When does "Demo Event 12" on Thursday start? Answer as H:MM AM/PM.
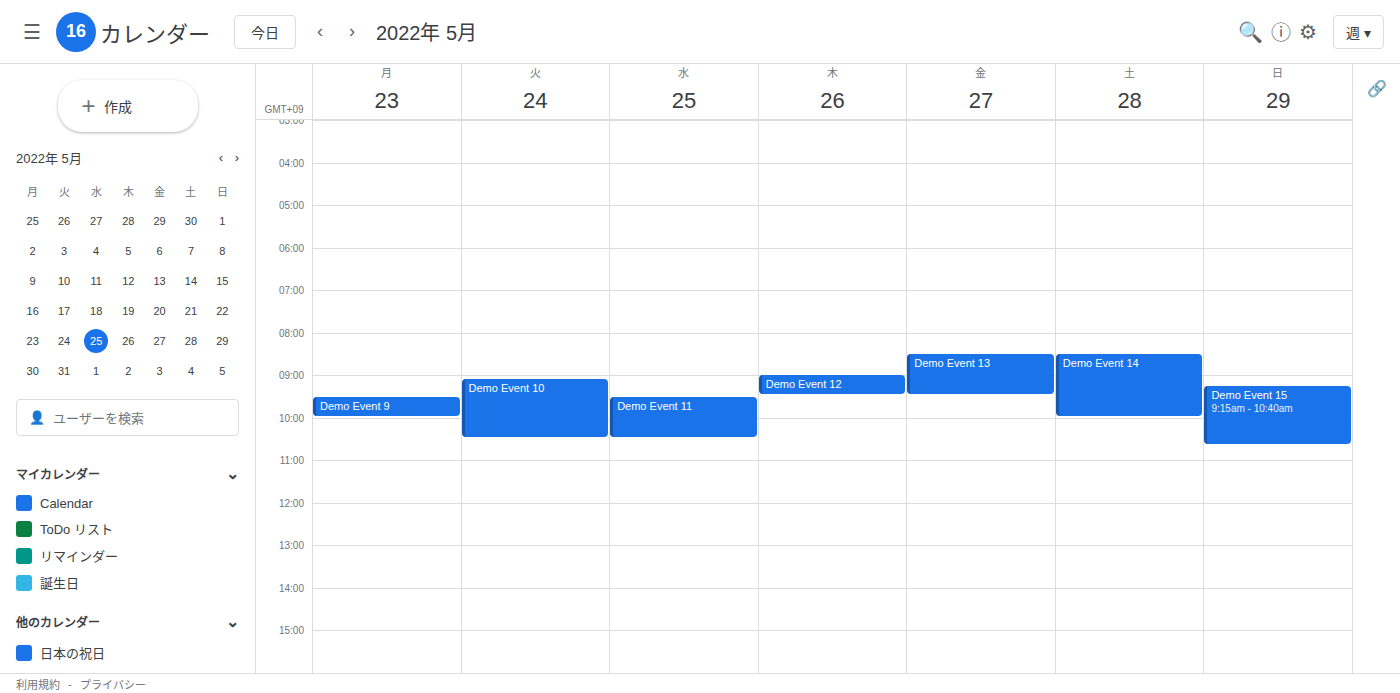
9:00 AM